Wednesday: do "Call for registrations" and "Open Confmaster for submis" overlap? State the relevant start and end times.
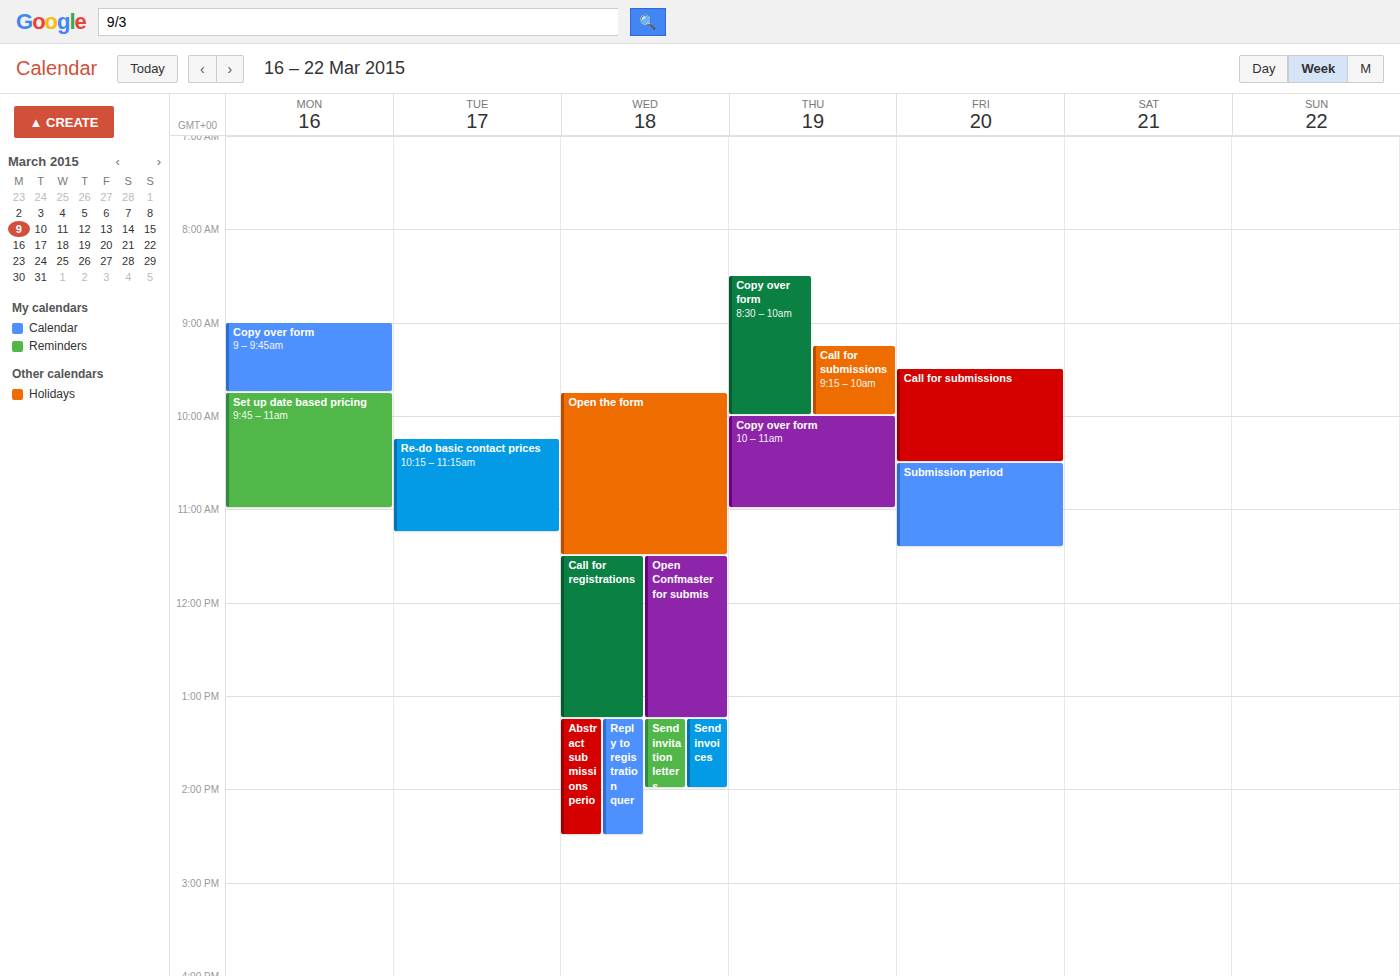
"Call for registrations" runs 11:30 to 13:15, inside "Open Confmaster for submis" -- they overlap.